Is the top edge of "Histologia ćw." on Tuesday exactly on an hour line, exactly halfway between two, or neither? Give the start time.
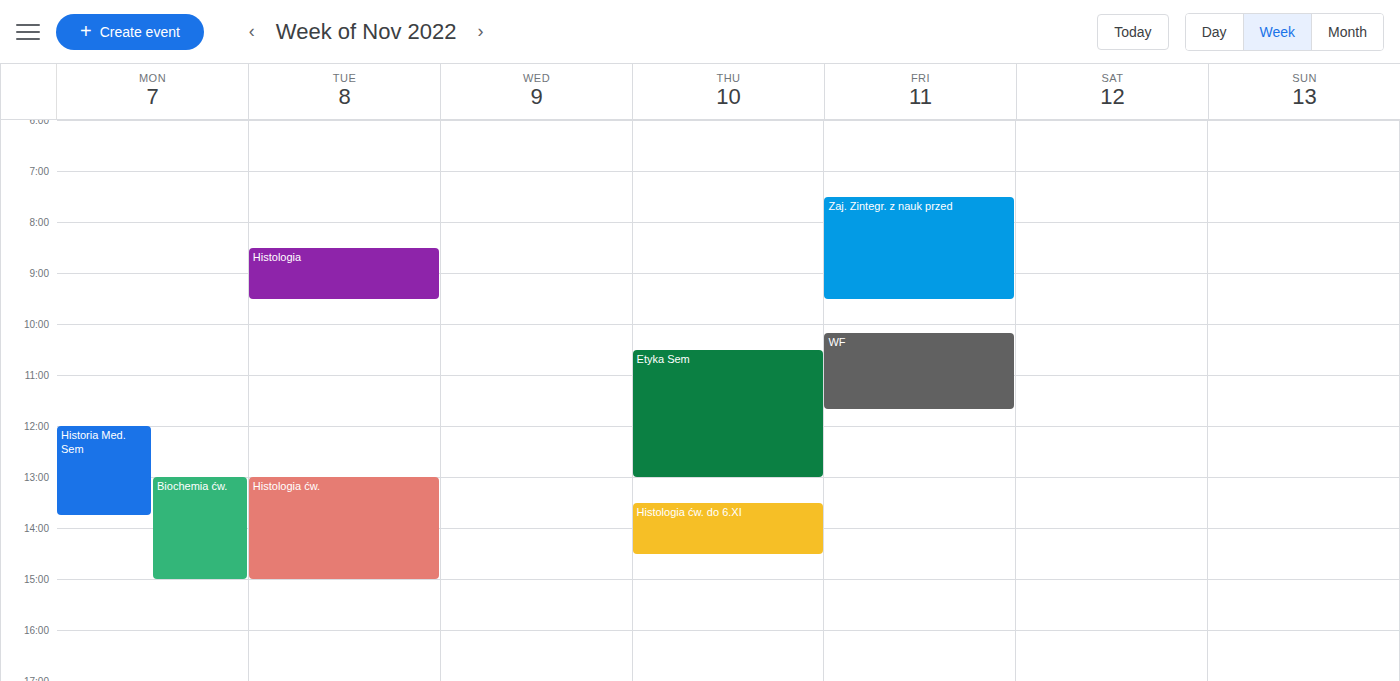
1:00 PM -- exactly on the 1 PM line.